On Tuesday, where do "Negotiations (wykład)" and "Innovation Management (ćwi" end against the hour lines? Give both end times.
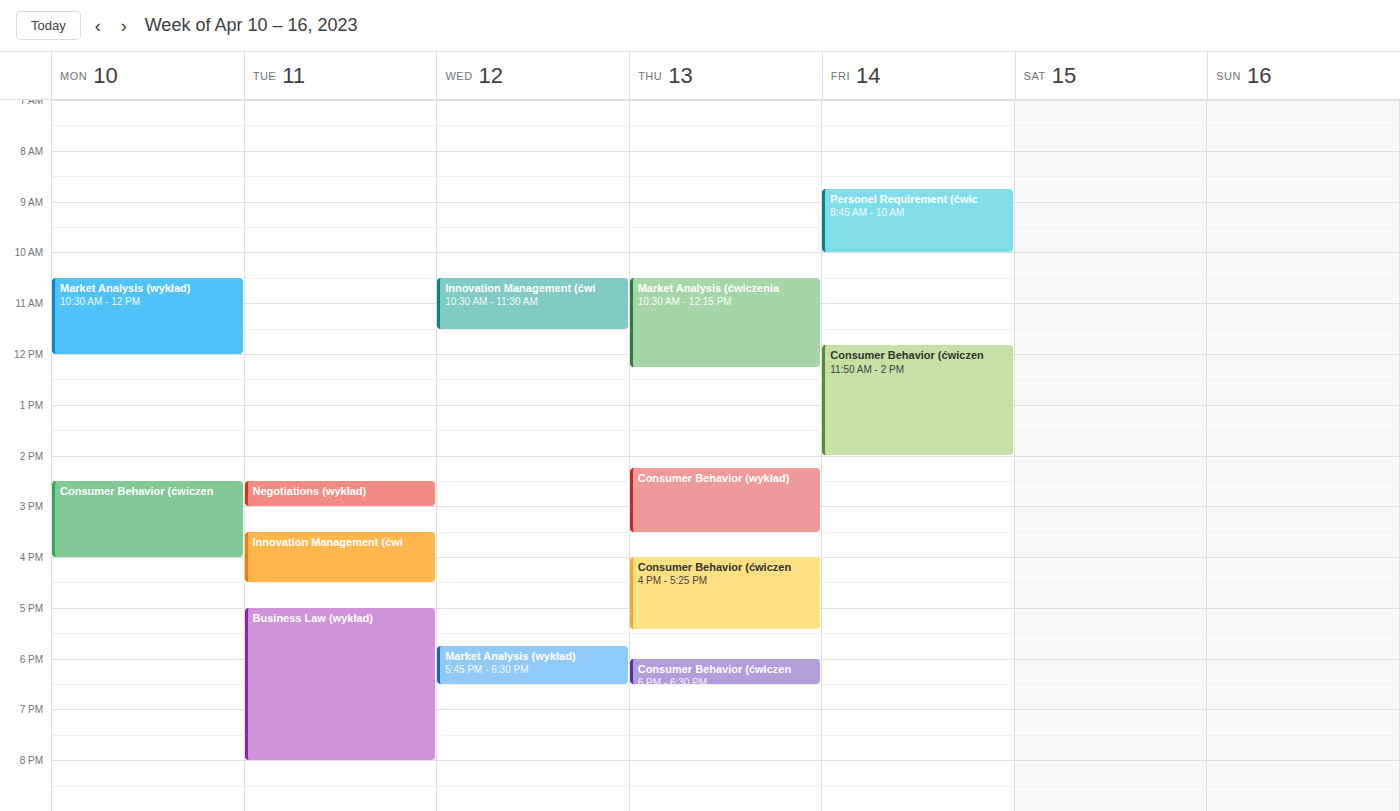
"Negotiations (wykład)": 3:00 PM, exactly on the 3 PM line. "Innovation Management (ćwi": 4:30 PM, halfway between the 4 PM and 5 PM lines.